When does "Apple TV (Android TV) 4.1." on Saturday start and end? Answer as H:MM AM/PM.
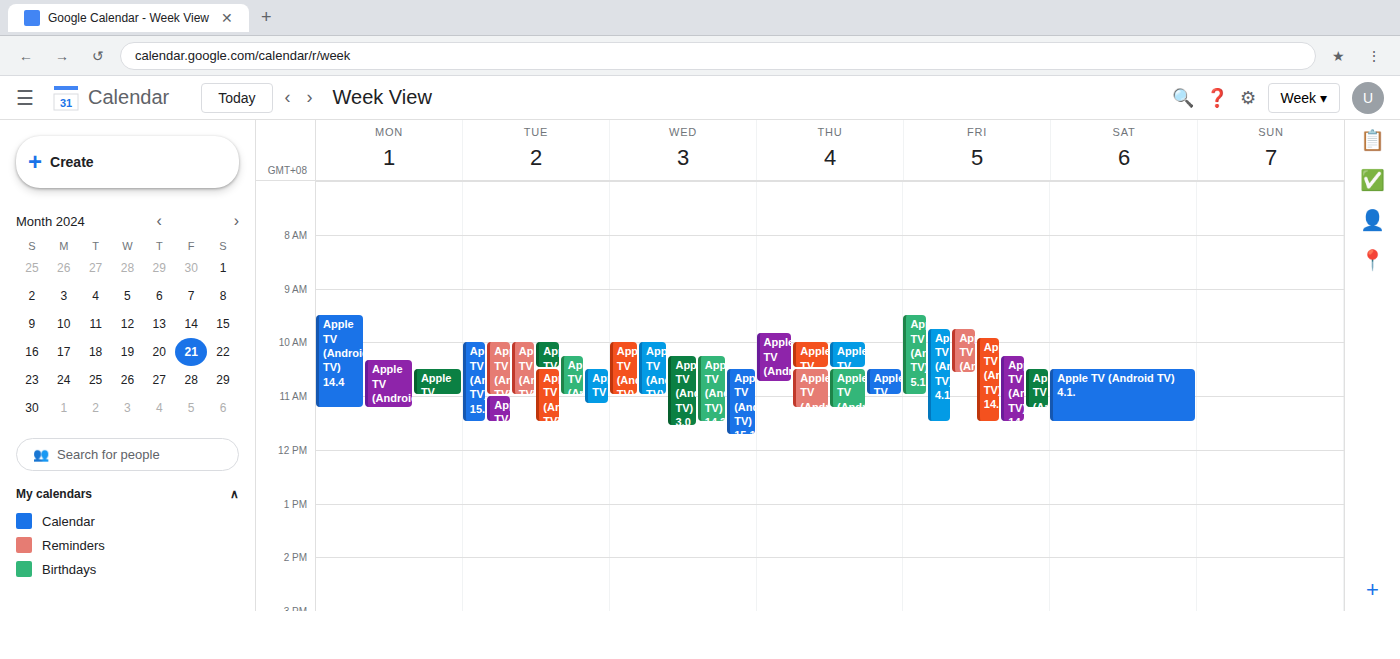
10:30 AM to 11:30 AM